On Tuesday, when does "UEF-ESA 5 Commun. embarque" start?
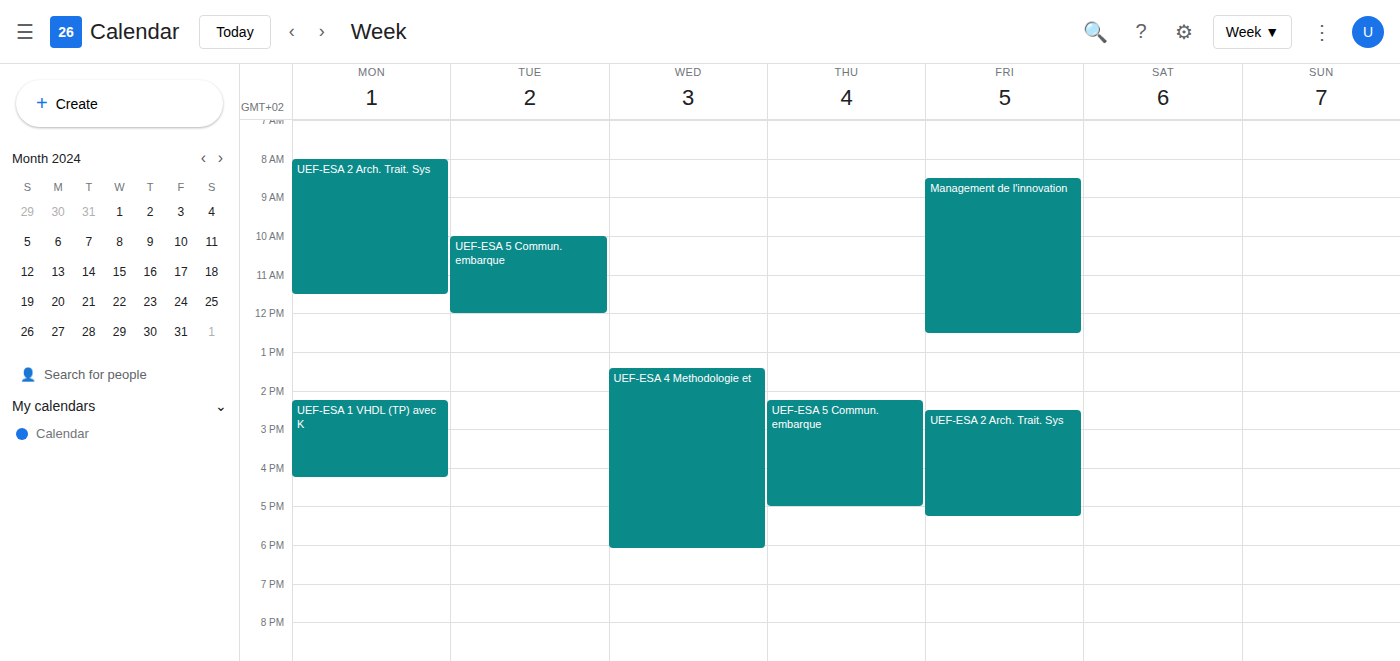
10:00 AM